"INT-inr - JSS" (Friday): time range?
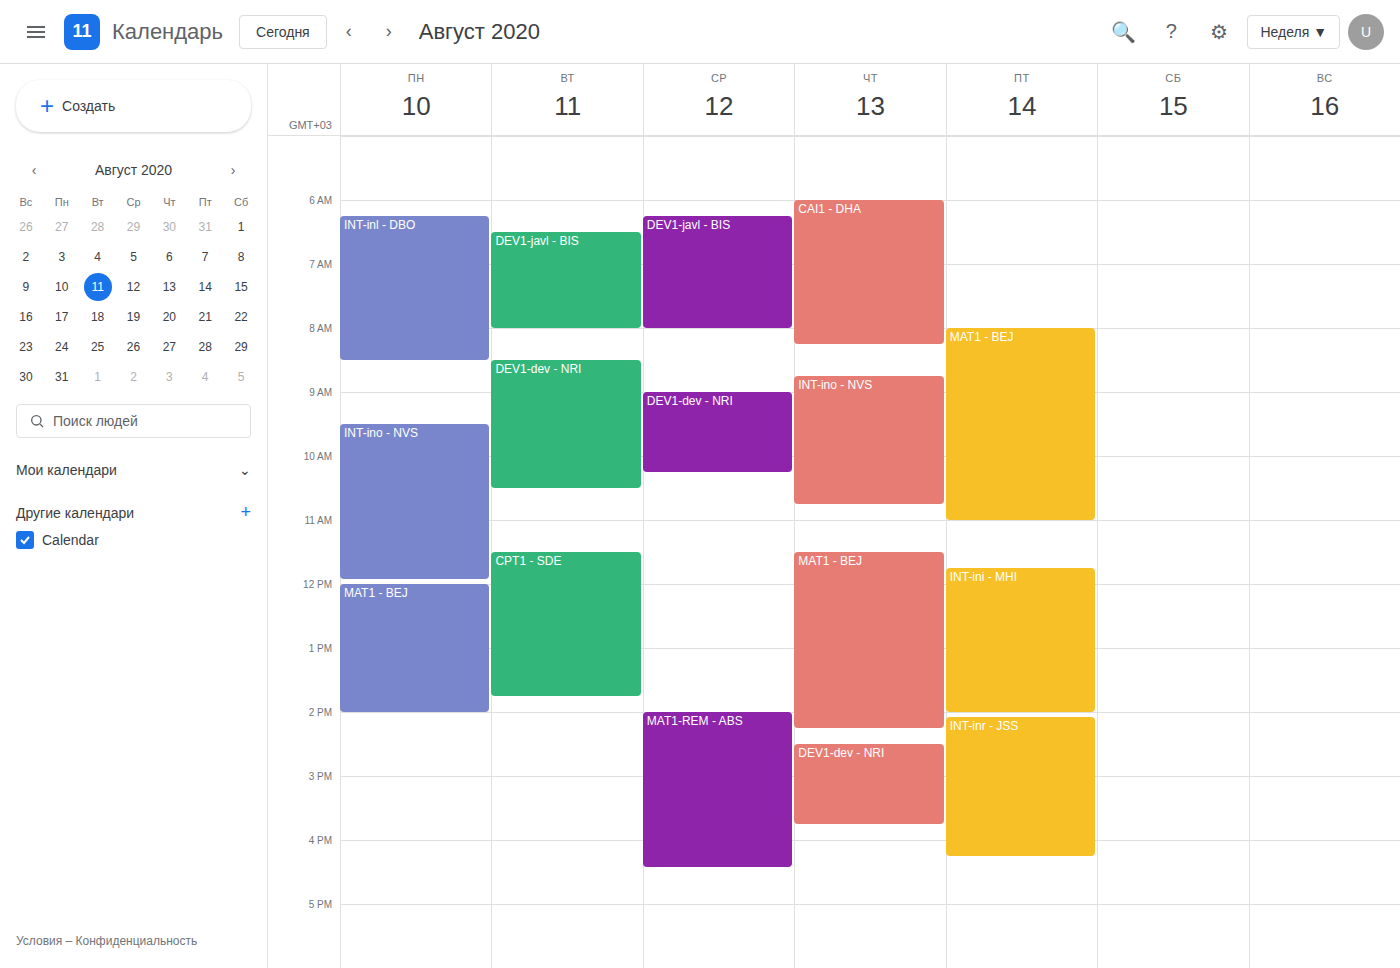
2:05 PM to 4:15 PM